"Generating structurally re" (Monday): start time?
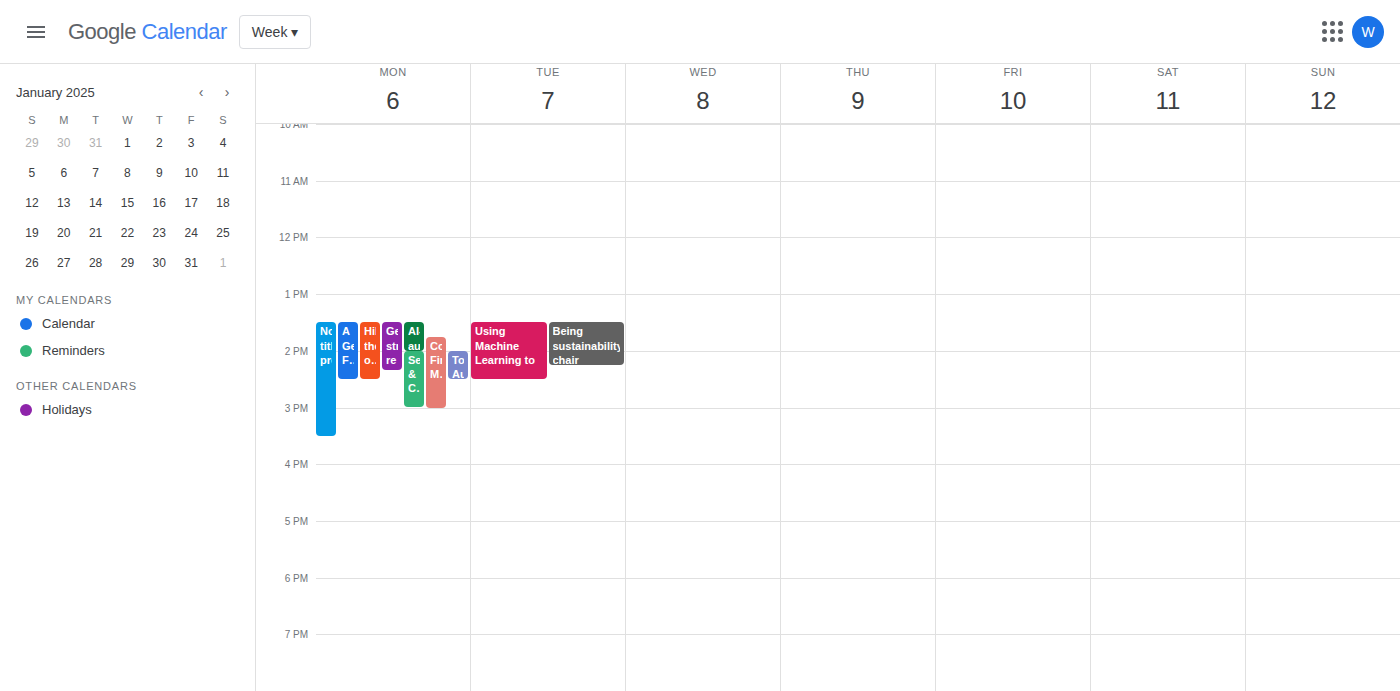
13:30